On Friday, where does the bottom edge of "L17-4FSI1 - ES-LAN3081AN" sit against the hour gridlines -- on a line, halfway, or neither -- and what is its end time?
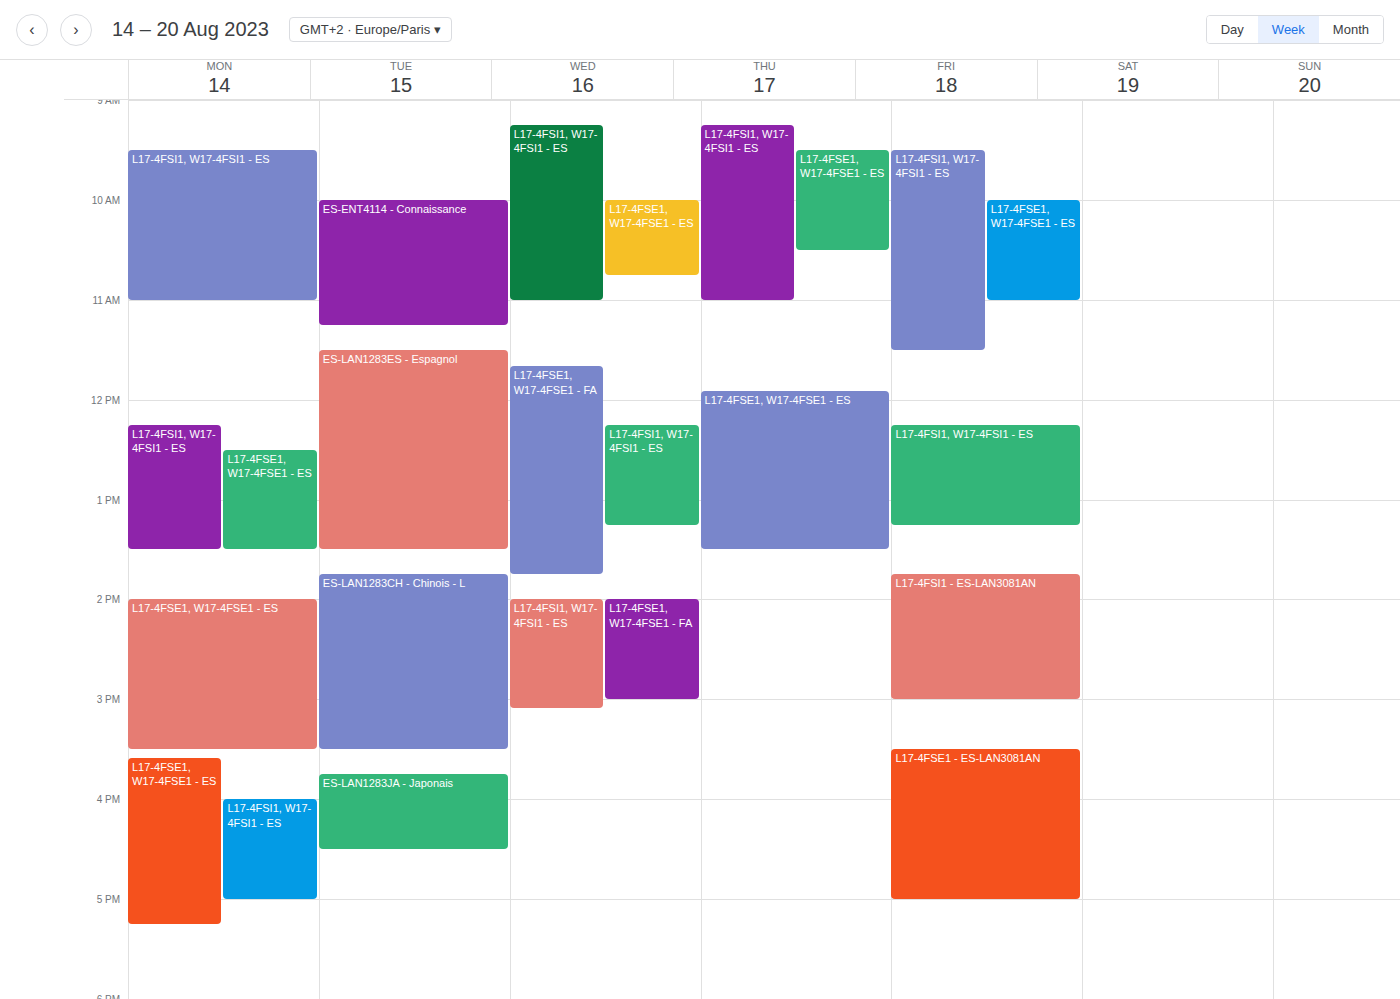
3:00 PM -- exactly on the 3 PM line.